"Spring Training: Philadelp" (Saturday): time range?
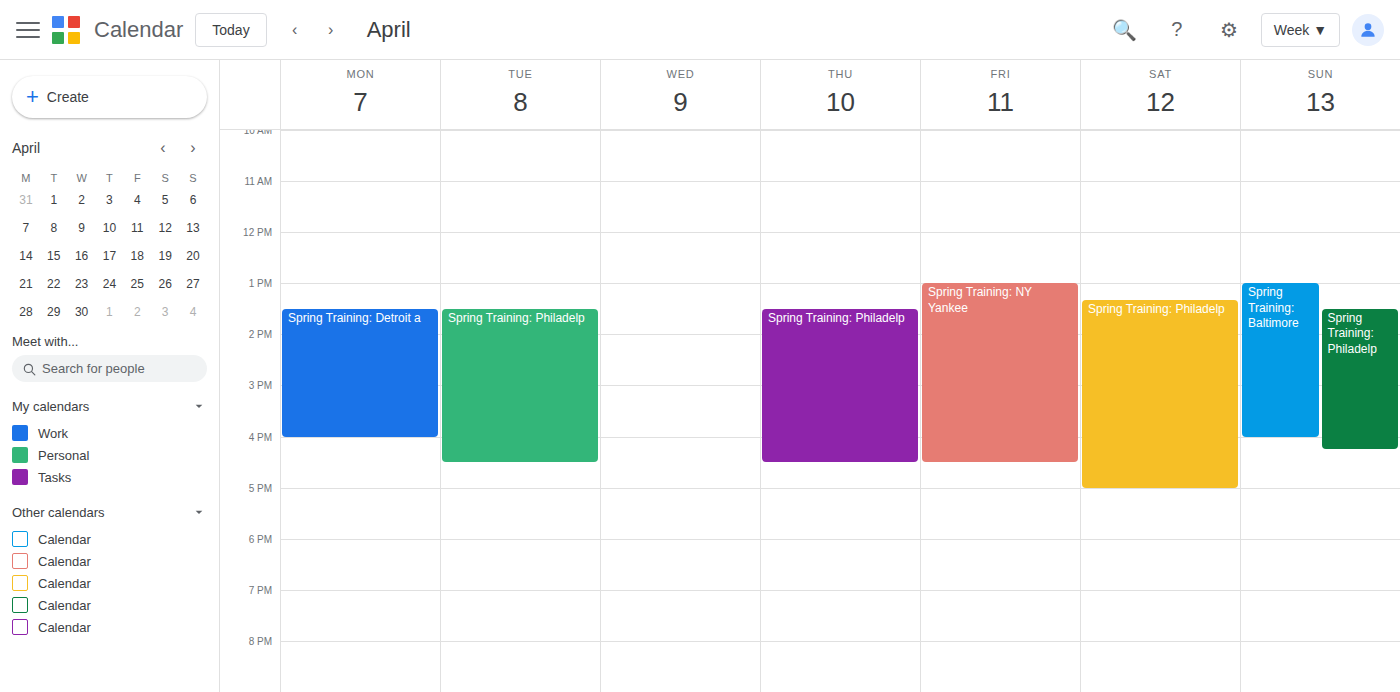
1:20 PM to 5:00 PM